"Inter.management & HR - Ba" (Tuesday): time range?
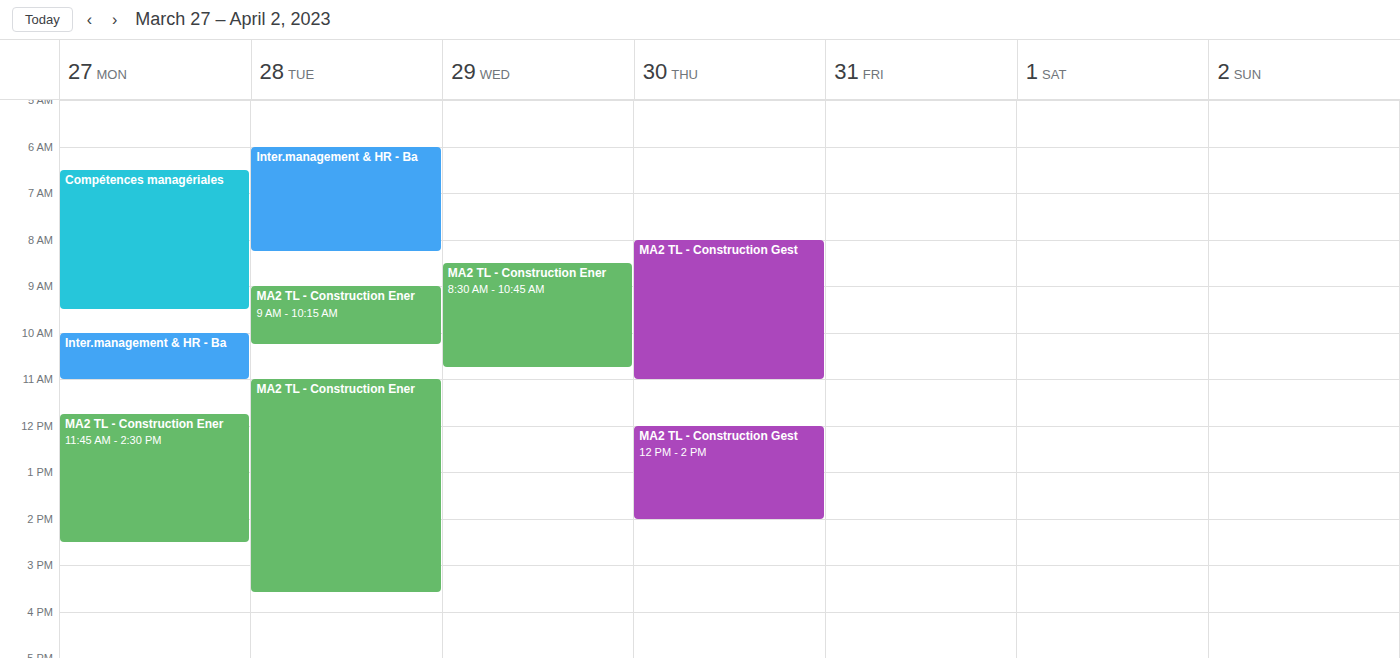
6:00 AM to 8:15 AM